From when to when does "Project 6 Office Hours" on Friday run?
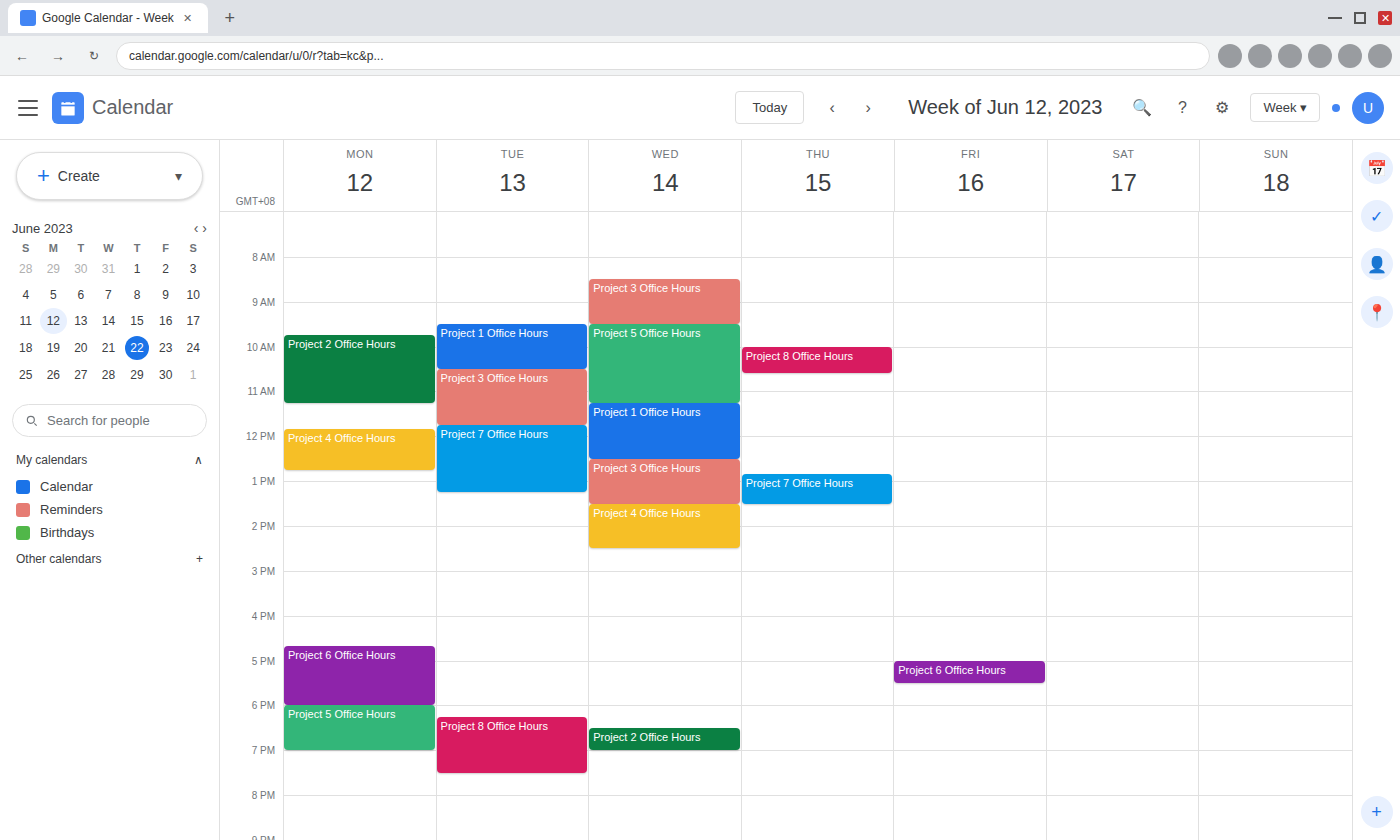
5:00 PM to 5:30 PM